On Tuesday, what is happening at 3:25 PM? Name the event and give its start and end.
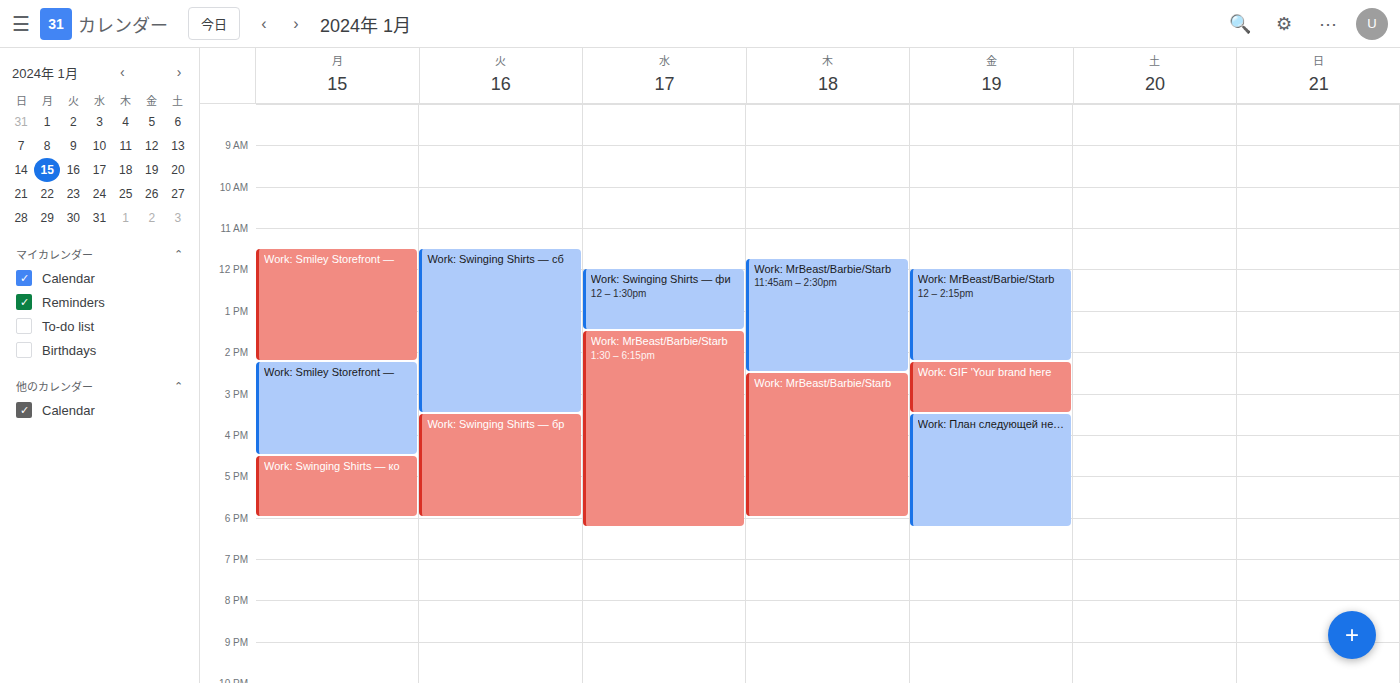
"Work: Swinging Shirts — сб", 11:30 AM to 3:30 PM